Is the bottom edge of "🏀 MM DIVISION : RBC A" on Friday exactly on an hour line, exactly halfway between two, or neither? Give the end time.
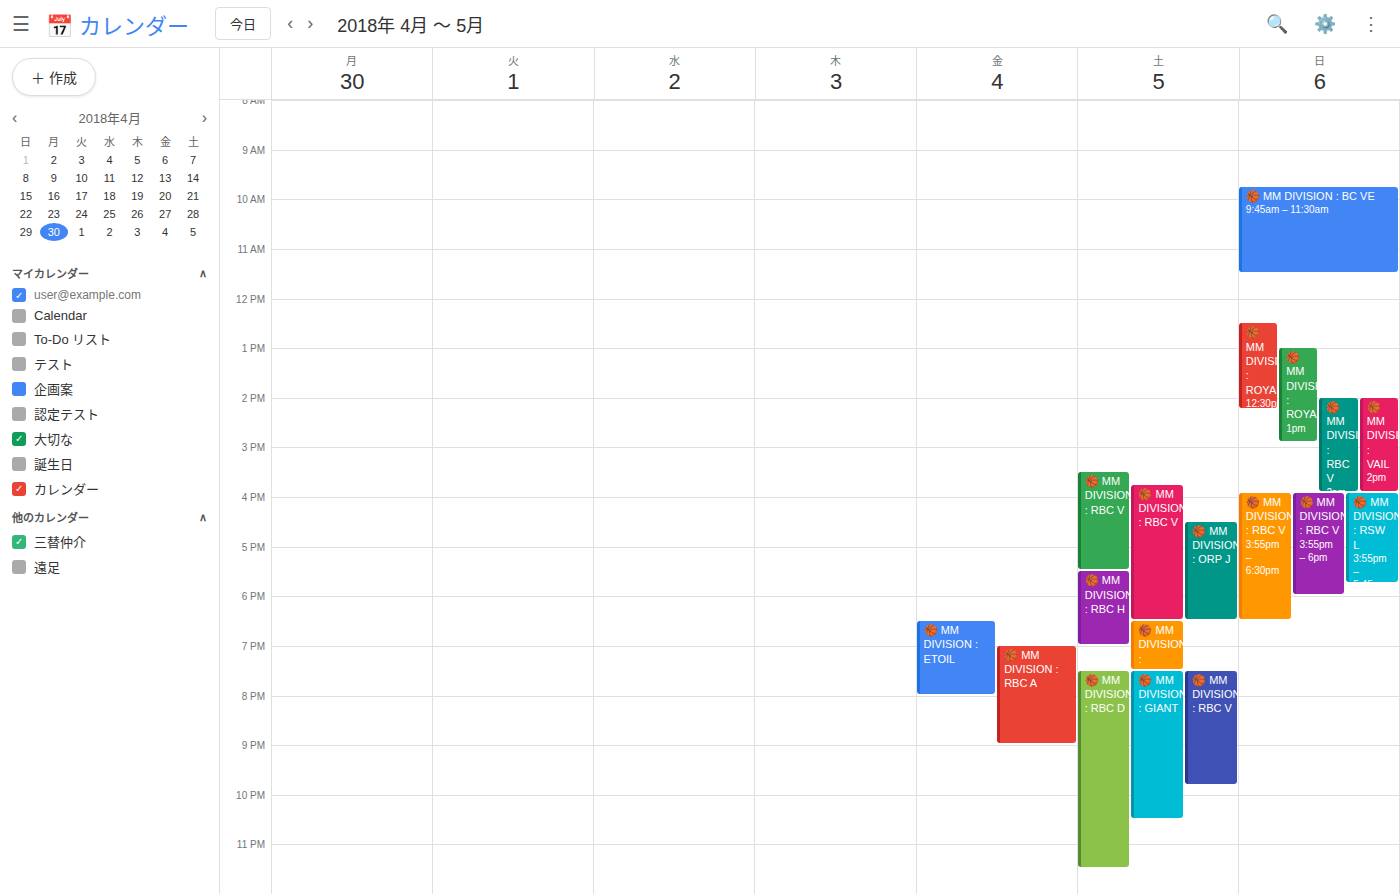
9:00 PM -- exactly on the 9 PM line.